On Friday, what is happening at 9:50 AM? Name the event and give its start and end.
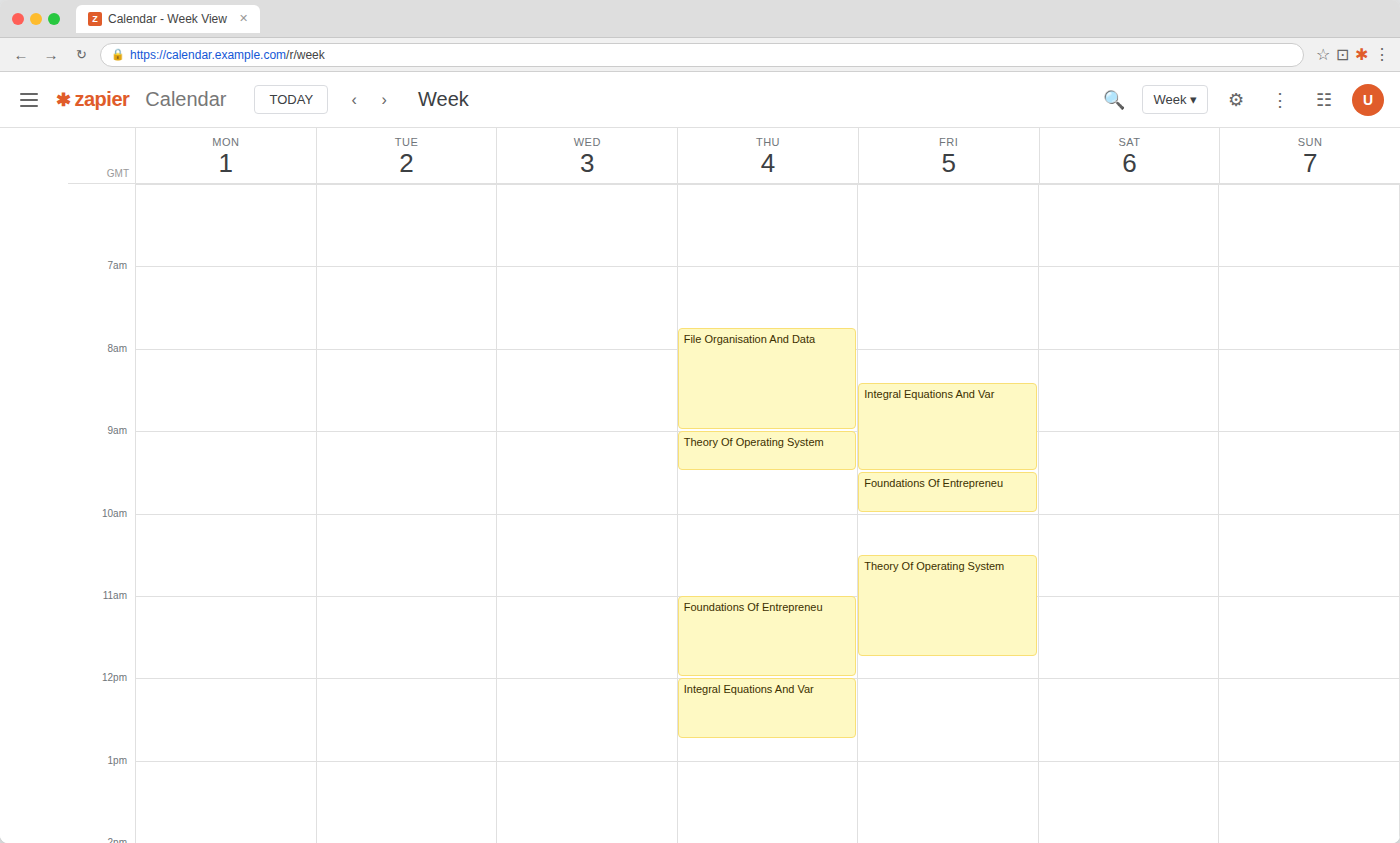
"Foundations Of Entrepreneu", 9:30 AM to 10:00 AM